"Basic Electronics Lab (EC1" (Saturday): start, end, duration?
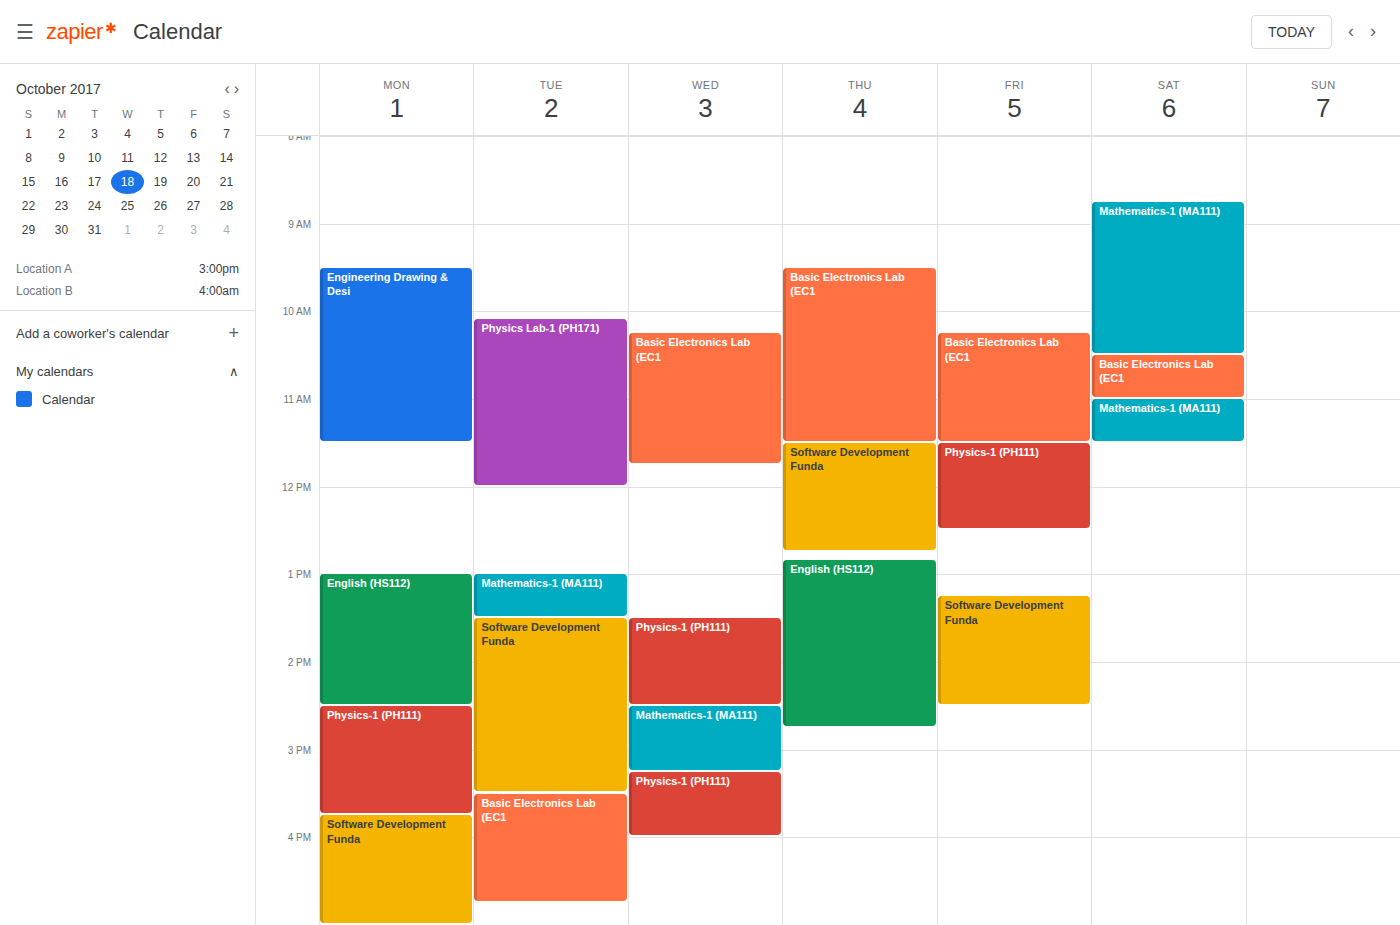
10:30 AM to 11:00 AM, 30 minutes